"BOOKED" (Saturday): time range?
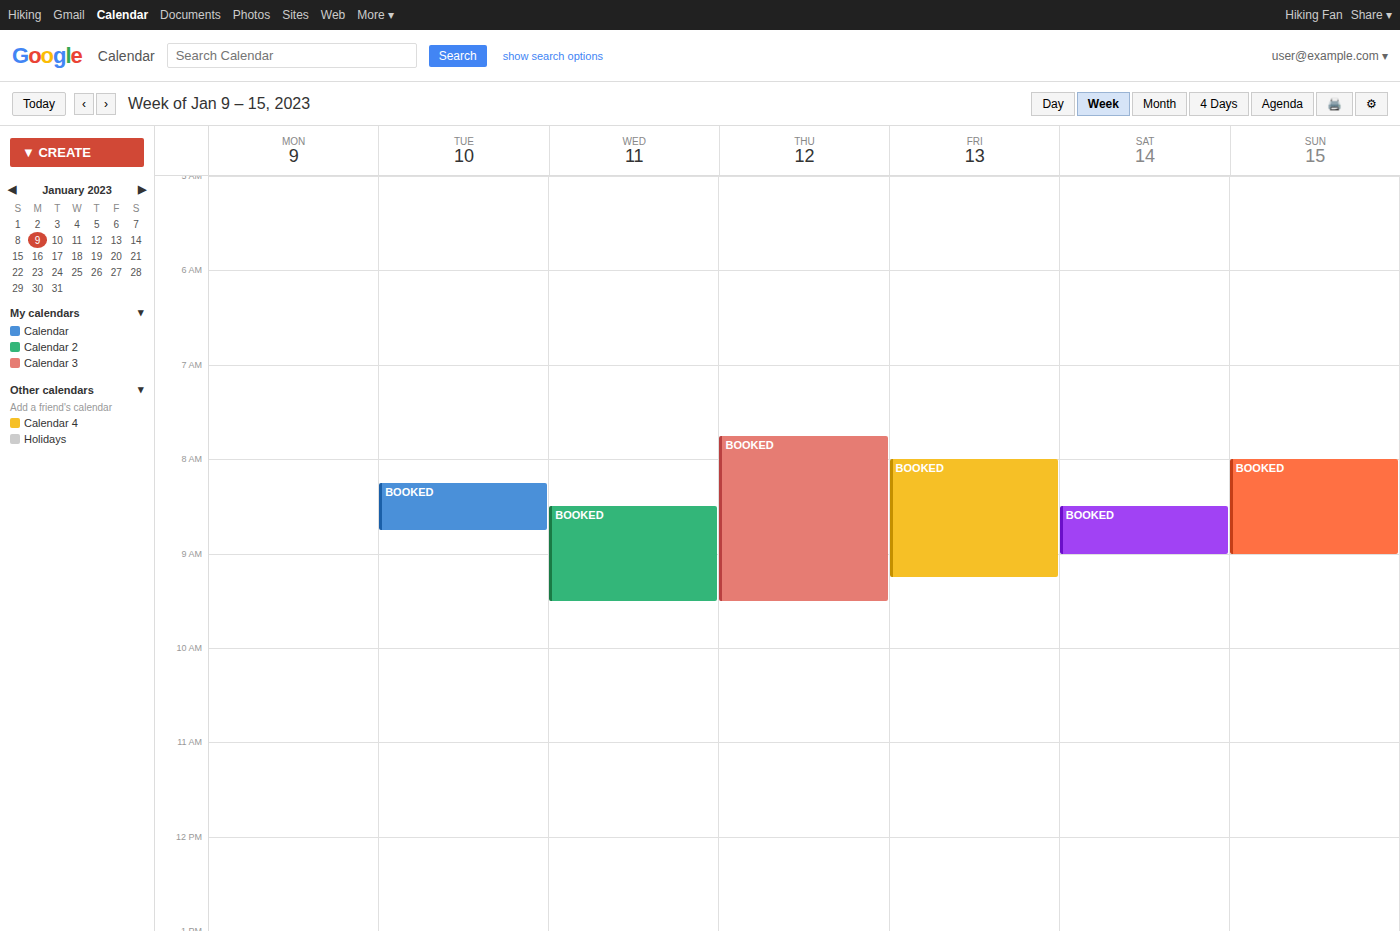
8:30 AM to 9:00 AM